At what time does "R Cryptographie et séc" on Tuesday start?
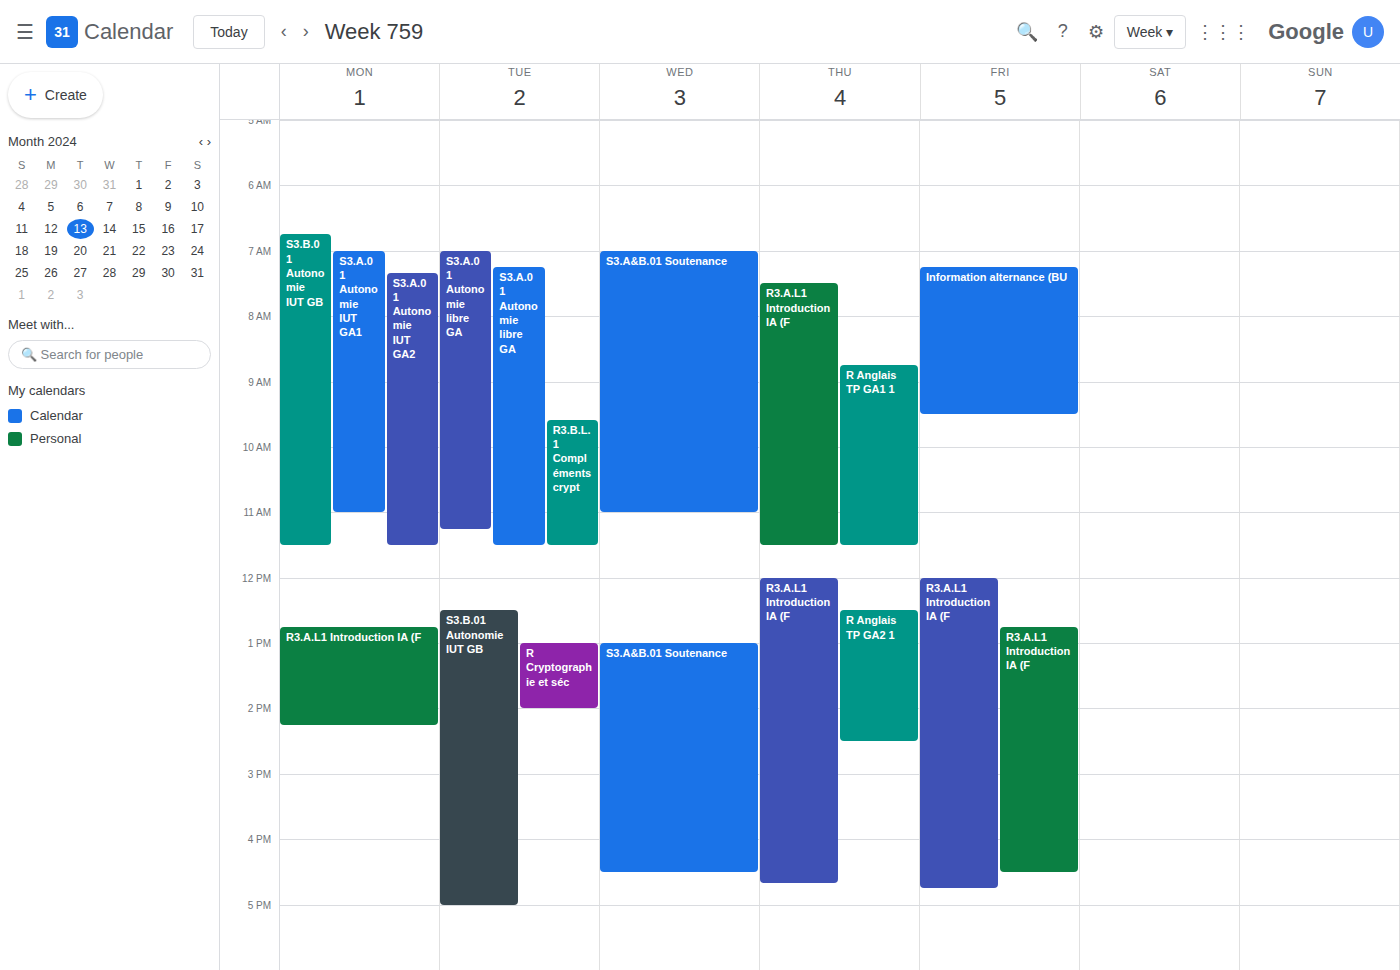
1:00 PM